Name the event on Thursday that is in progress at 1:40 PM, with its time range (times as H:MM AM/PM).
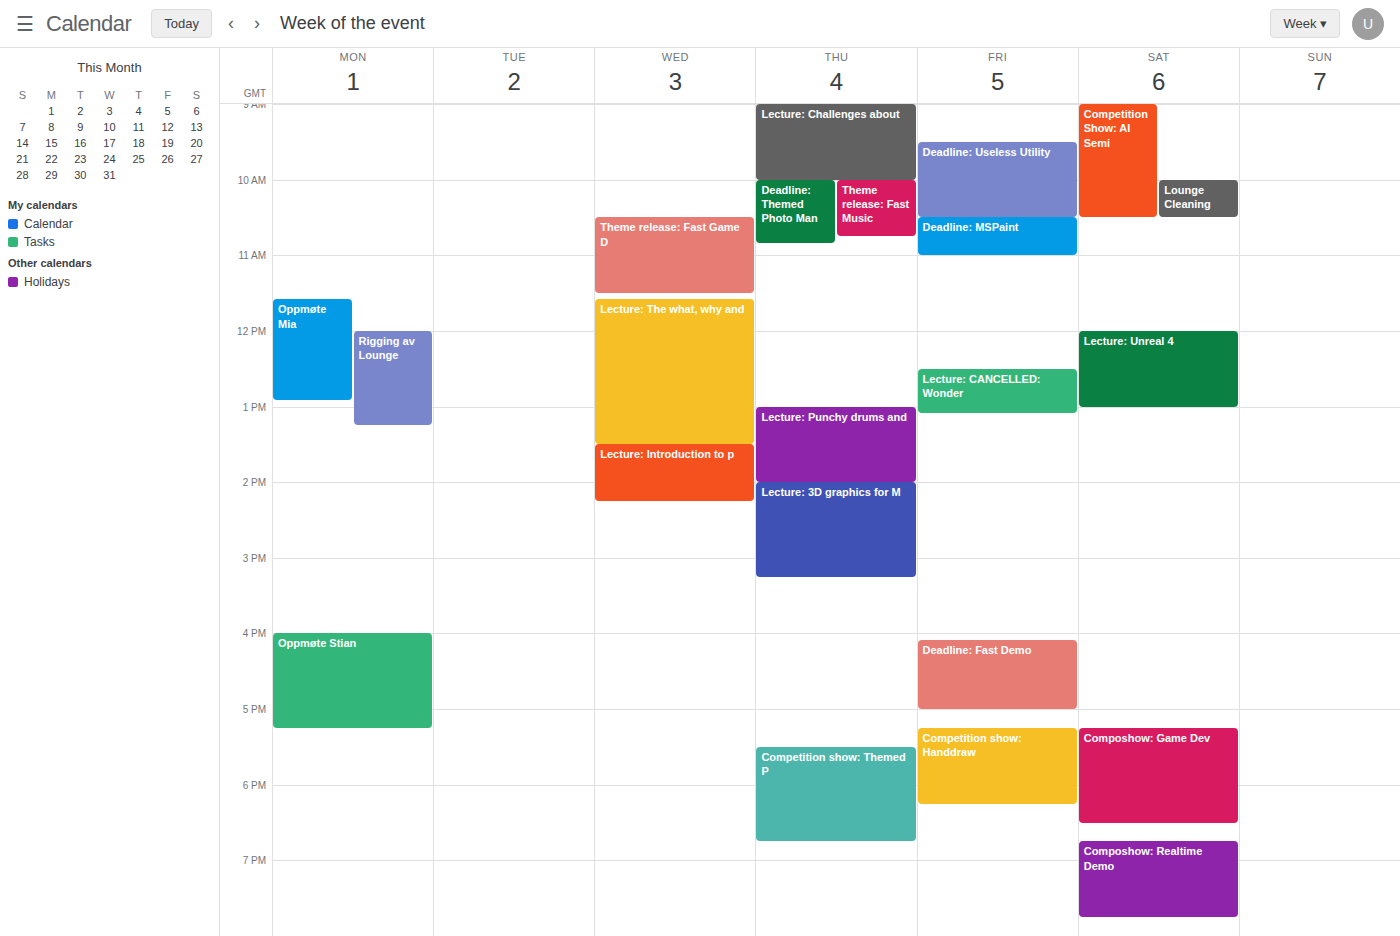
"Lecture: Punchy drums and", 1:00 PM to 2:00 PM